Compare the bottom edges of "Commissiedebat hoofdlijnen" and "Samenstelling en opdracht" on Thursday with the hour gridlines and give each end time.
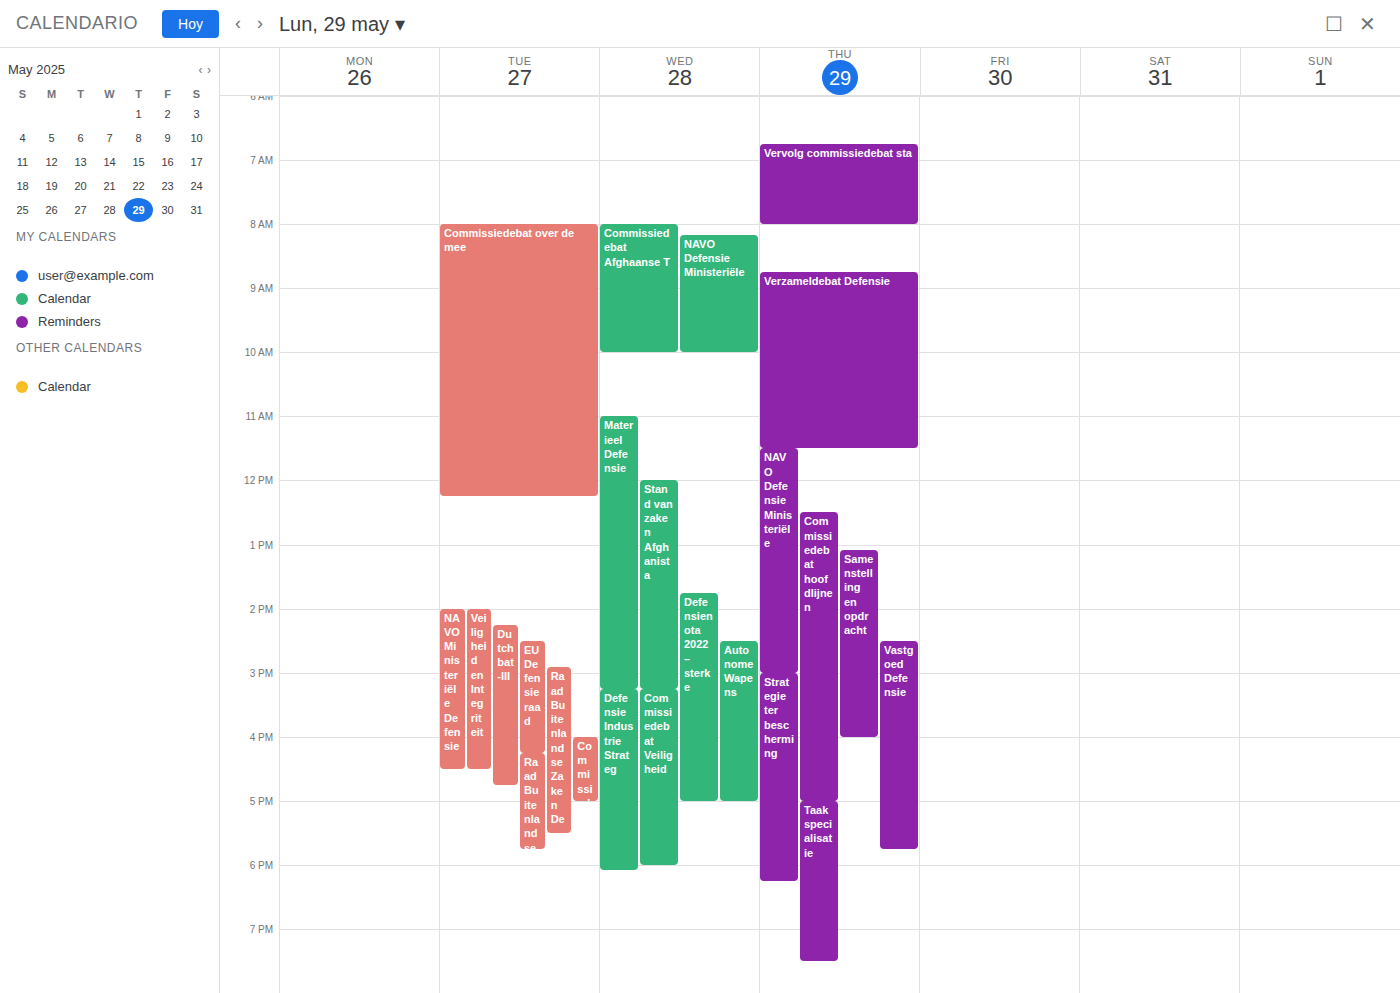
"Commissiedebat hoofdlijnen": 17:00, exactly on the 17:00 line. "Samenstelling en opdracht": 16:00, exactly on the 16:00 line.